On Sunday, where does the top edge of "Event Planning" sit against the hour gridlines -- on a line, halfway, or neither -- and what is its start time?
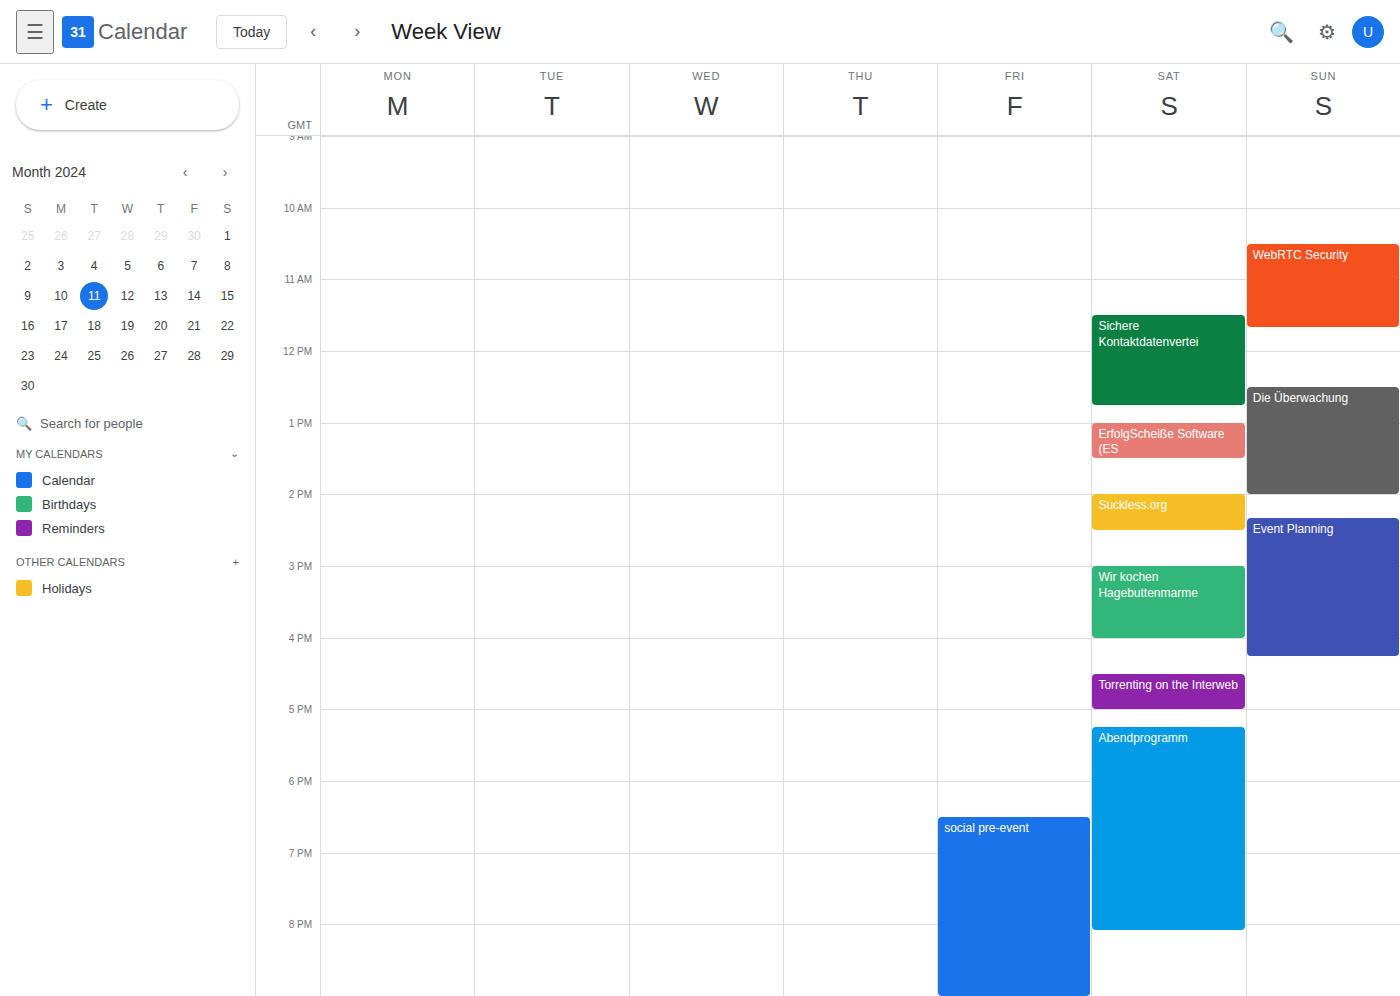
2:20 PM -- neither: 20 minutes below the 2 PM line and 40 minutes above the 3 PM line.